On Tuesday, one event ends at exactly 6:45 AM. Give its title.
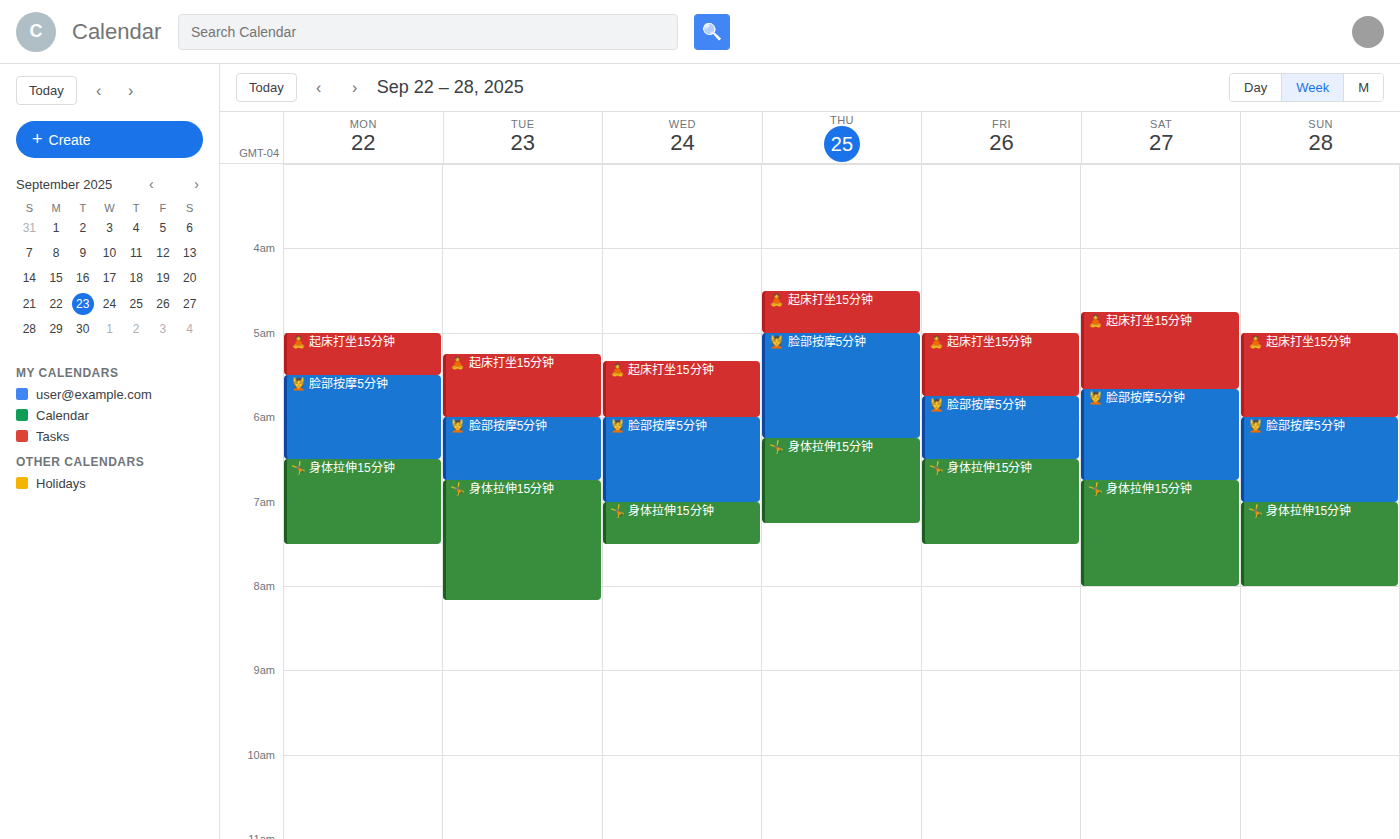
"💆 脸部按摩5分钟"